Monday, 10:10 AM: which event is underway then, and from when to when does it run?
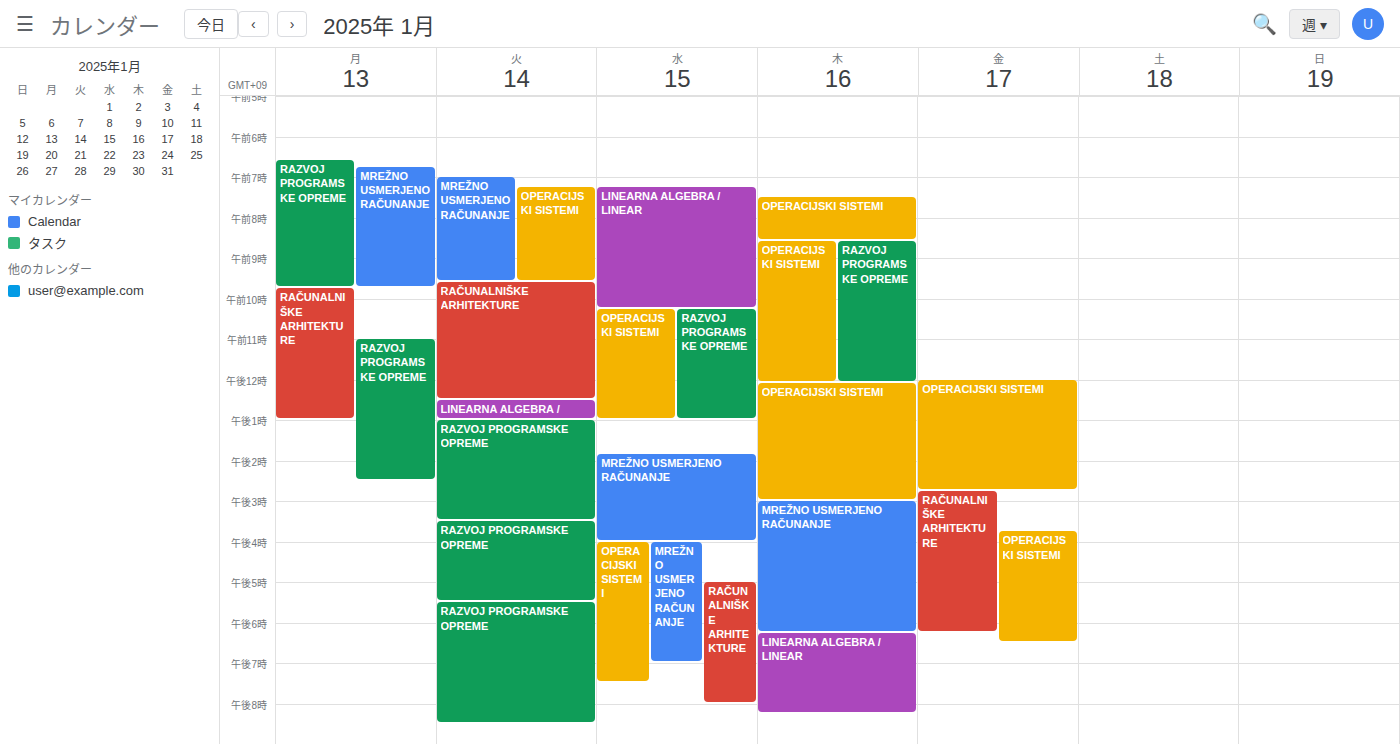
"RAČUNALNIŠKE ARHITEKTURE", 9:45 AM to 1:00 PM